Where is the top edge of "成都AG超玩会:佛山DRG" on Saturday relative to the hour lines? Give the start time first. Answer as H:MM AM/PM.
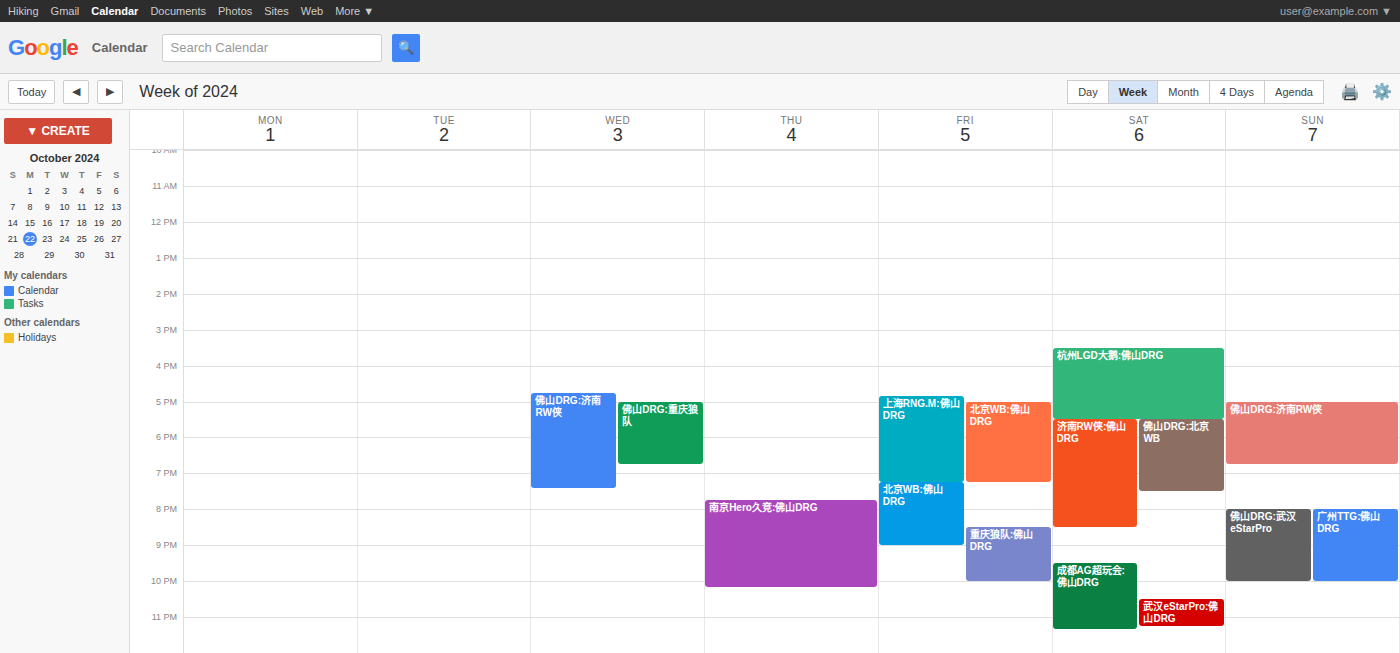
9:30 PM -- halfway between the 9 PM and 10 PM lines.